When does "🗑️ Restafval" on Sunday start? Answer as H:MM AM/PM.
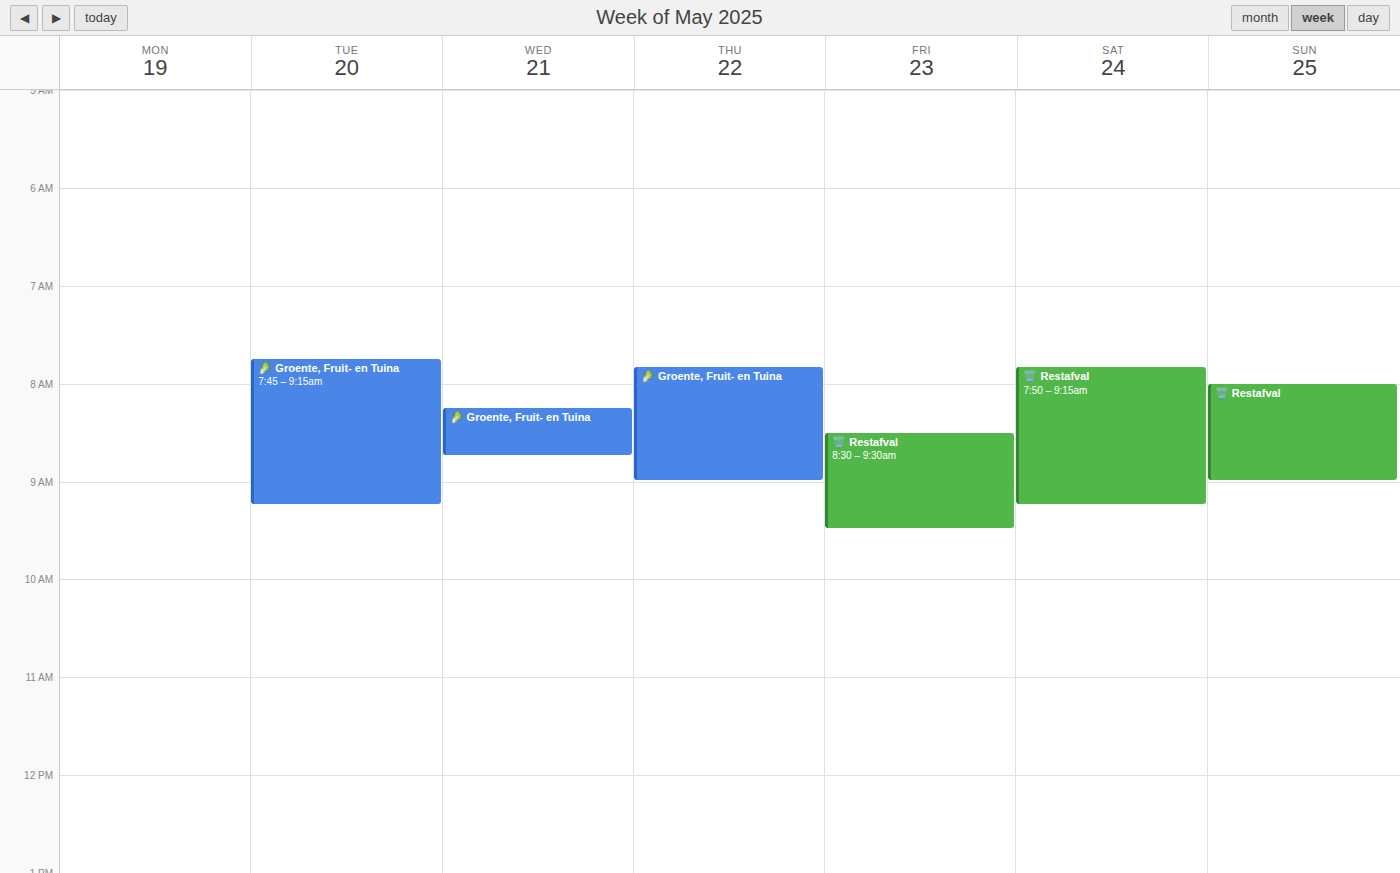
8:00 AM